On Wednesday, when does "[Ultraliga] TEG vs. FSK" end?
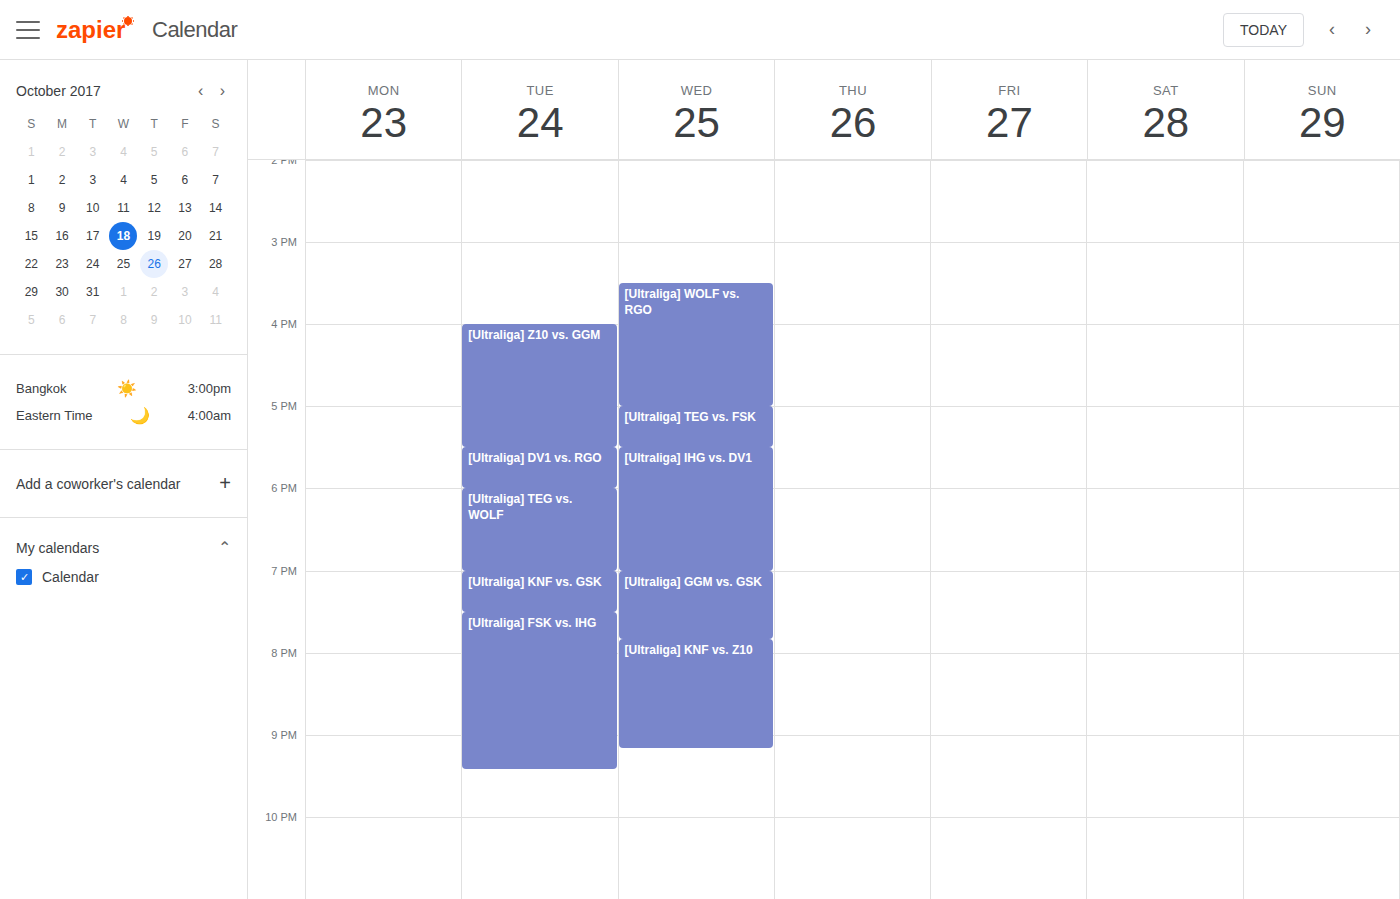
5:30 PM